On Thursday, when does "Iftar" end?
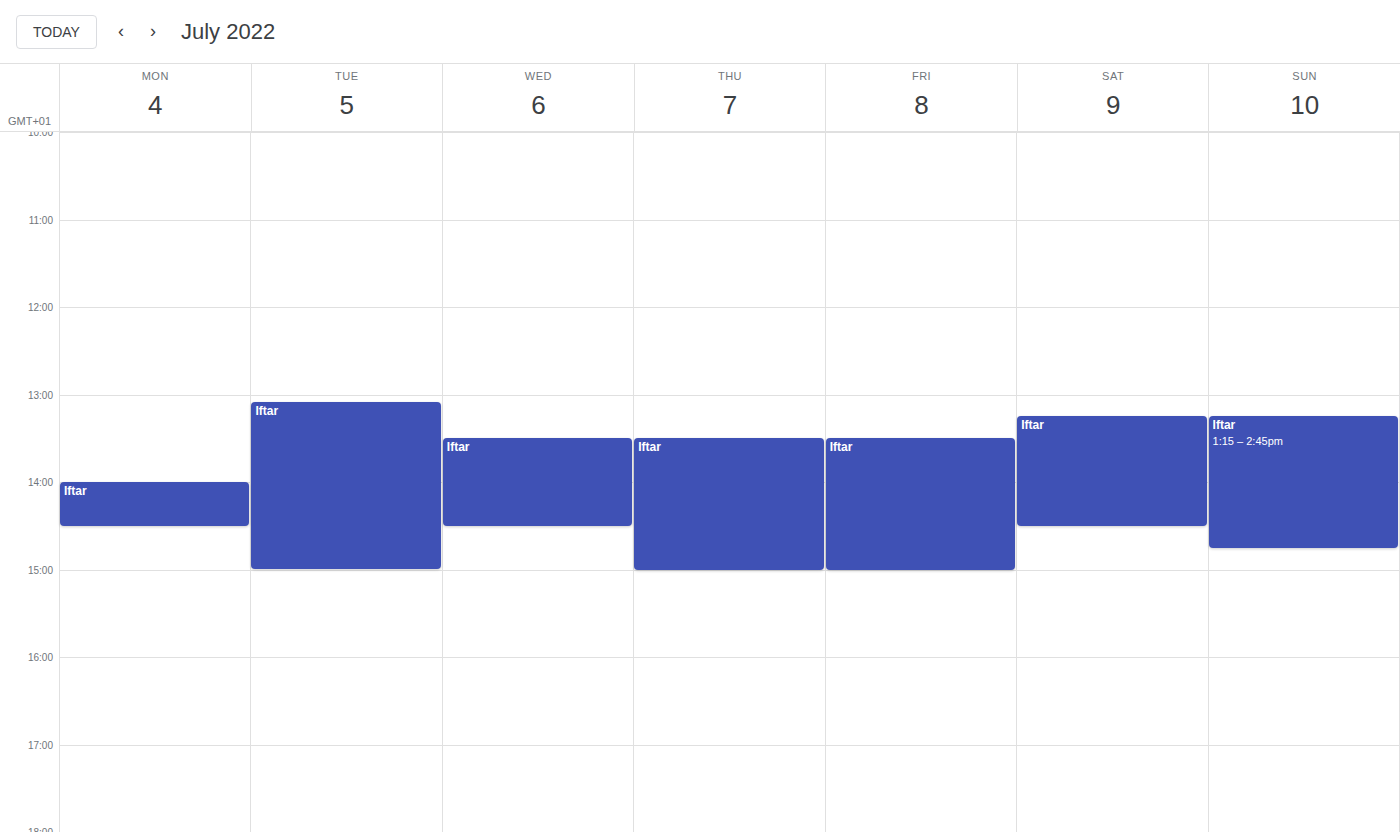
3:00 PM